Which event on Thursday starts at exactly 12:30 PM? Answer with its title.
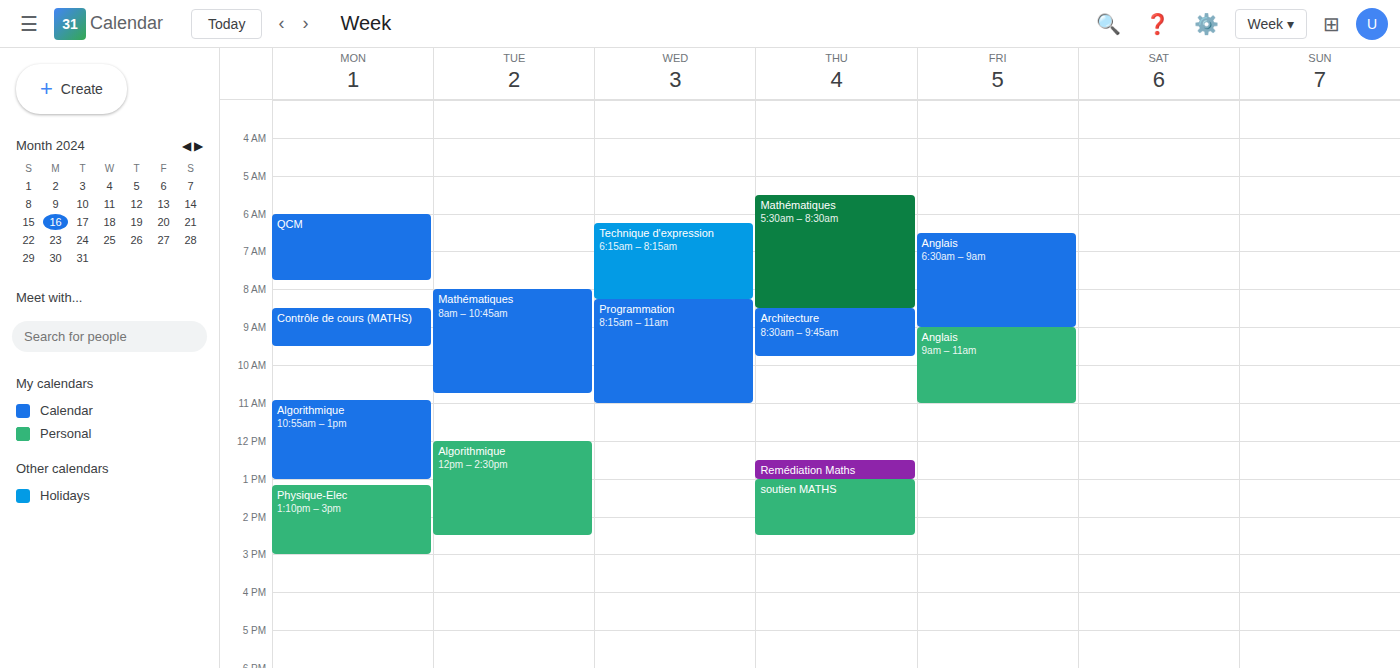
"Remédiation Maths"